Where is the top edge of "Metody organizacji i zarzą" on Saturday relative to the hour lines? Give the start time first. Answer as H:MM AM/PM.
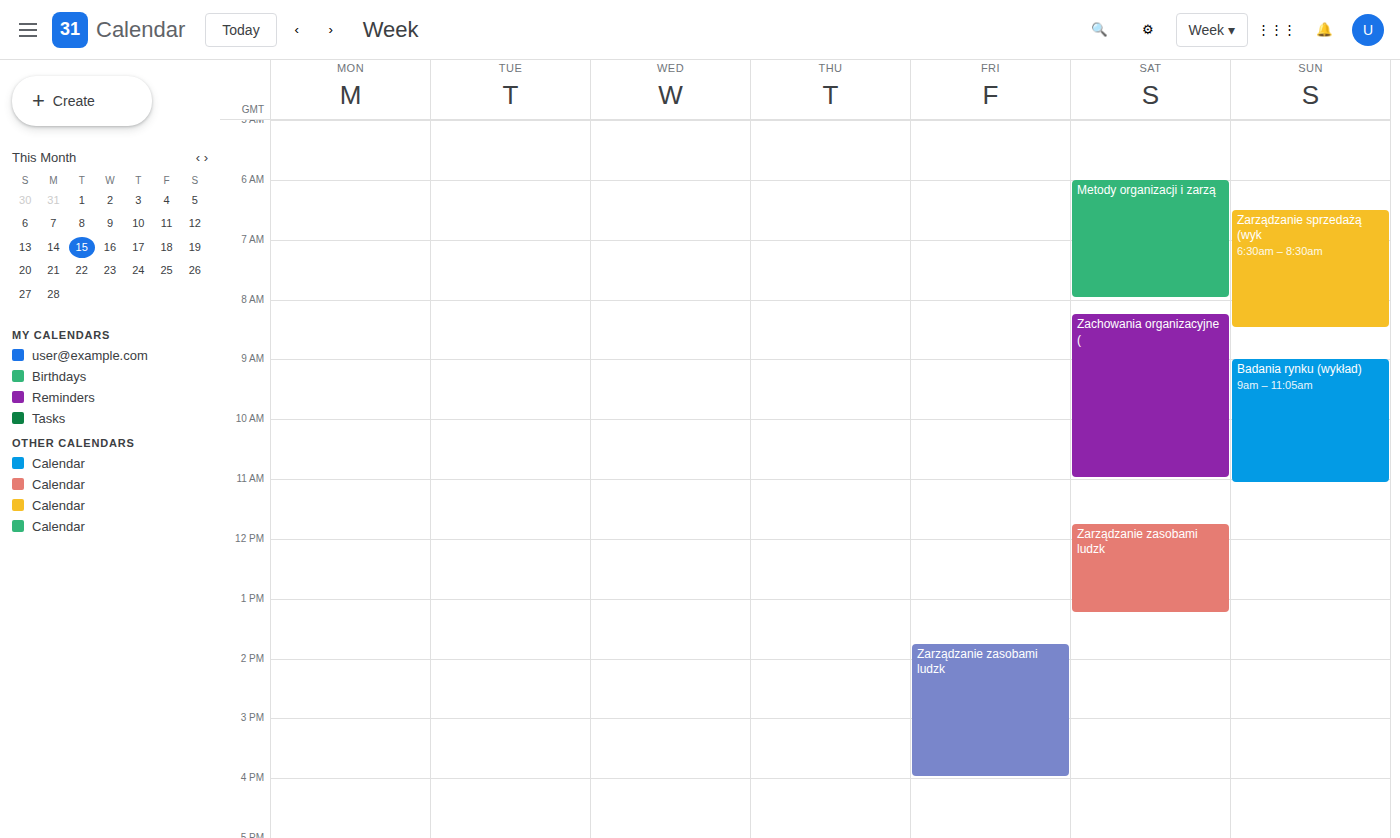
6:00 AM -- exactly on the 6 AM line.